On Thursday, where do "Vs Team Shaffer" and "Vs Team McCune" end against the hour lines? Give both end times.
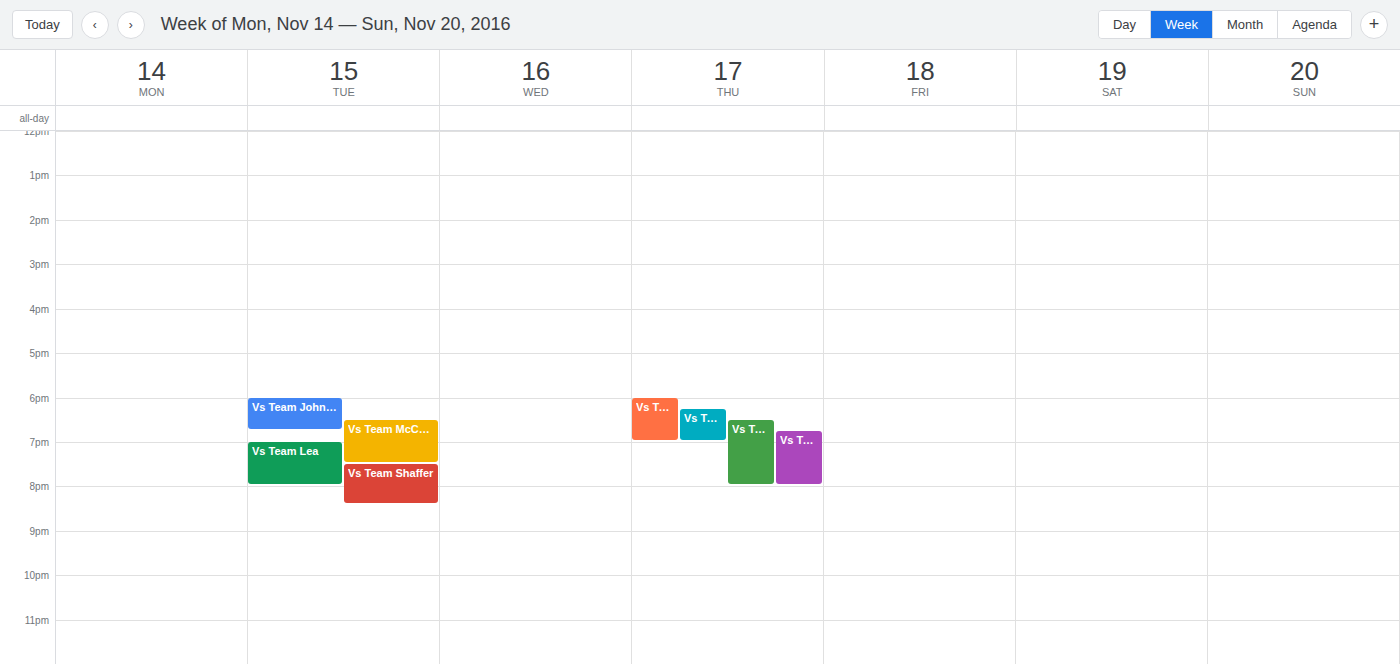
"Vs Team Shaffer": 8:00 PM, exactly on the 8 PM line. "Vs Team McCune": 7:00 PM, exactly on the 7 PM line.